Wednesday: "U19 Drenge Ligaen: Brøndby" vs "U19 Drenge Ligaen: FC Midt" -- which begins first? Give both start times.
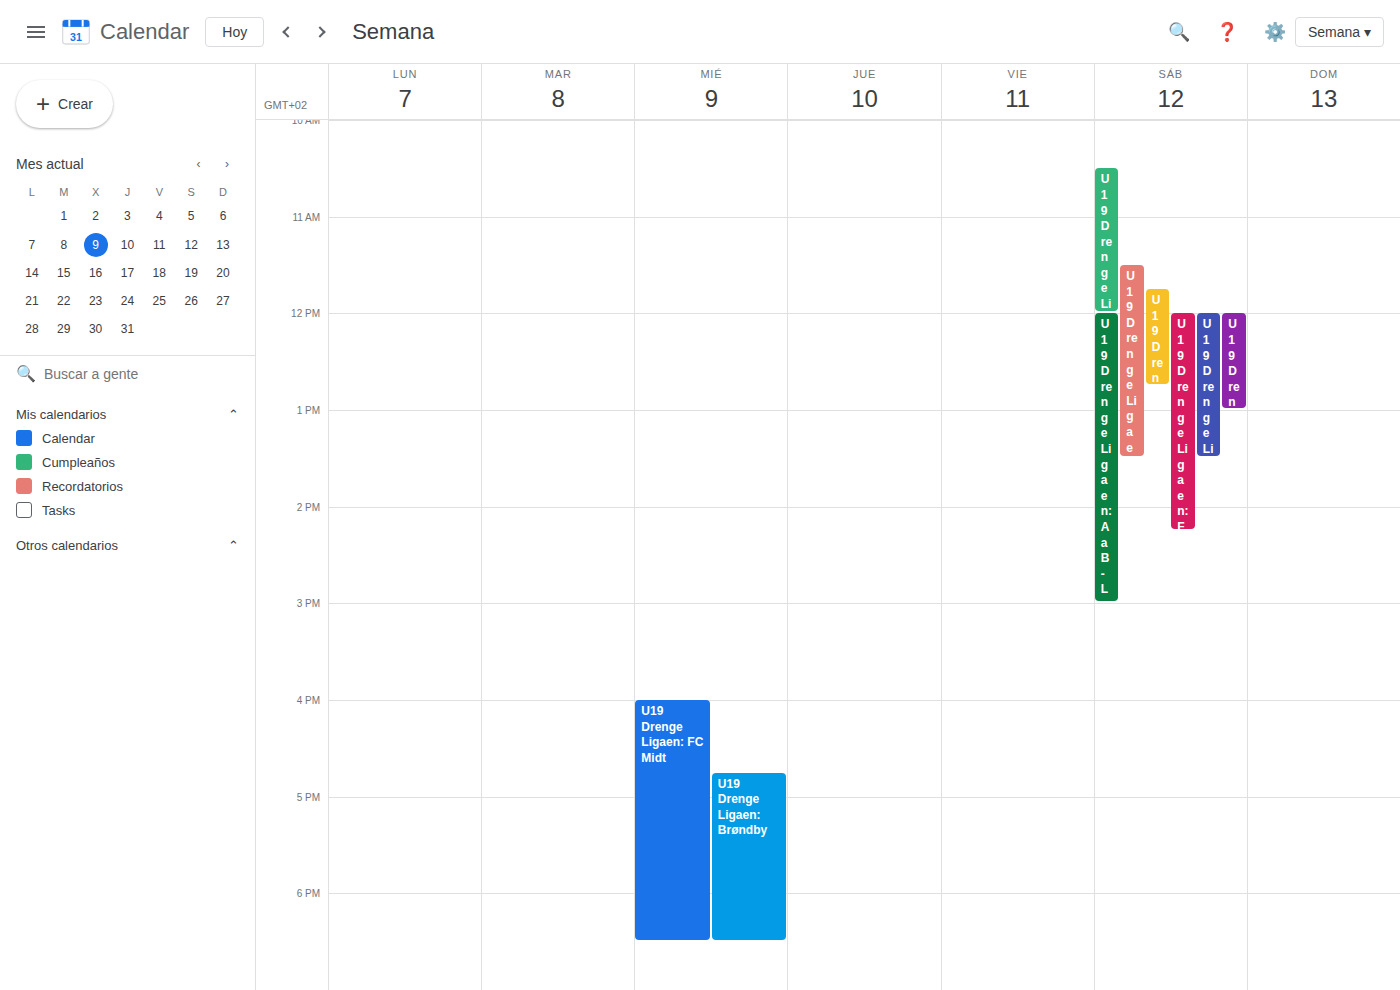
"U19 Drenge Ligaen: FC Midt" 4:00 PM; "U19 Drenge Ligaen: Brøndby" 4:45 PM.